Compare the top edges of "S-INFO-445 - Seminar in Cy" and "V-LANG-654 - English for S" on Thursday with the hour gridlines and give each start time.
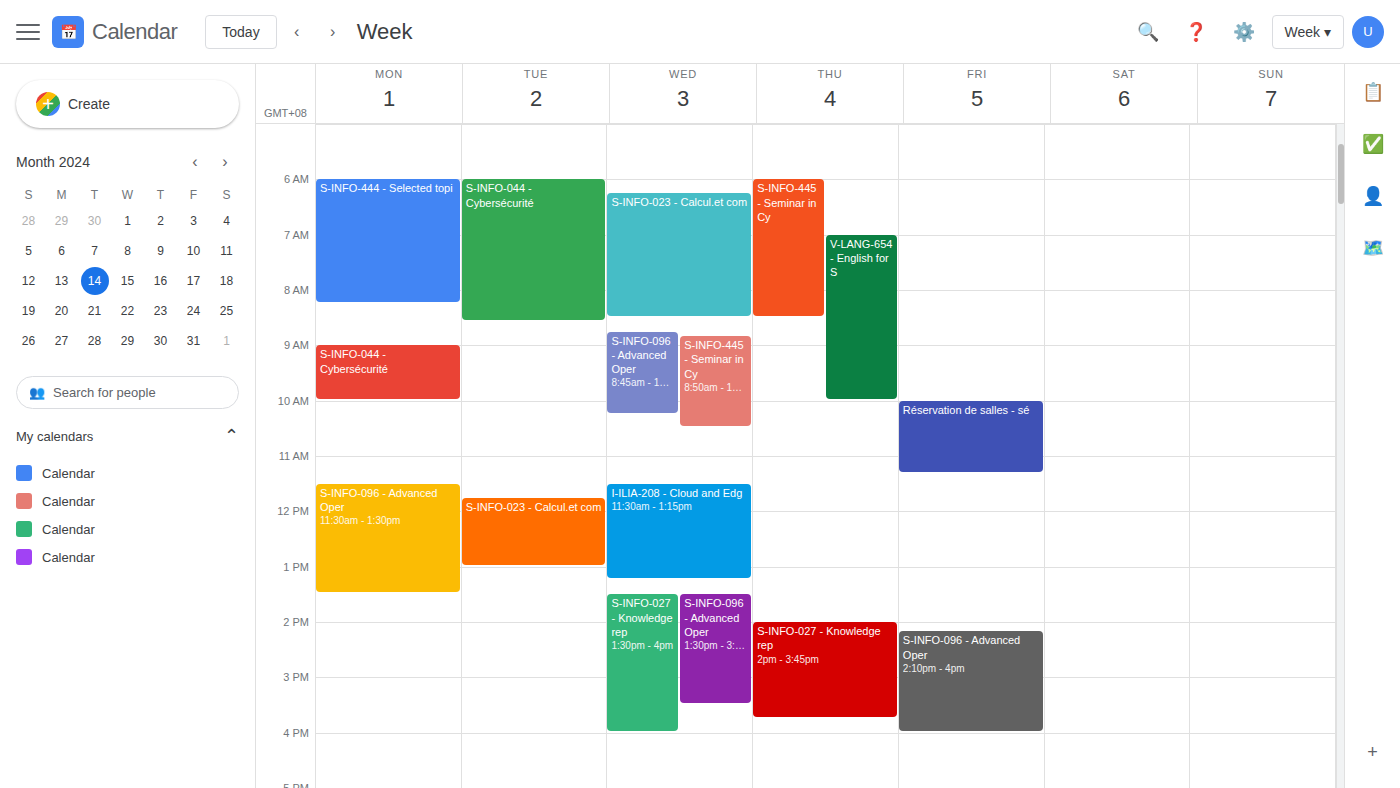
"S-INFO-445 - Seminar in Cy": 6:00 AM, exactly on the 6 AM line. "V-LANG-654 - English for S": 7:00 AM, exactly on the 7 AM line.